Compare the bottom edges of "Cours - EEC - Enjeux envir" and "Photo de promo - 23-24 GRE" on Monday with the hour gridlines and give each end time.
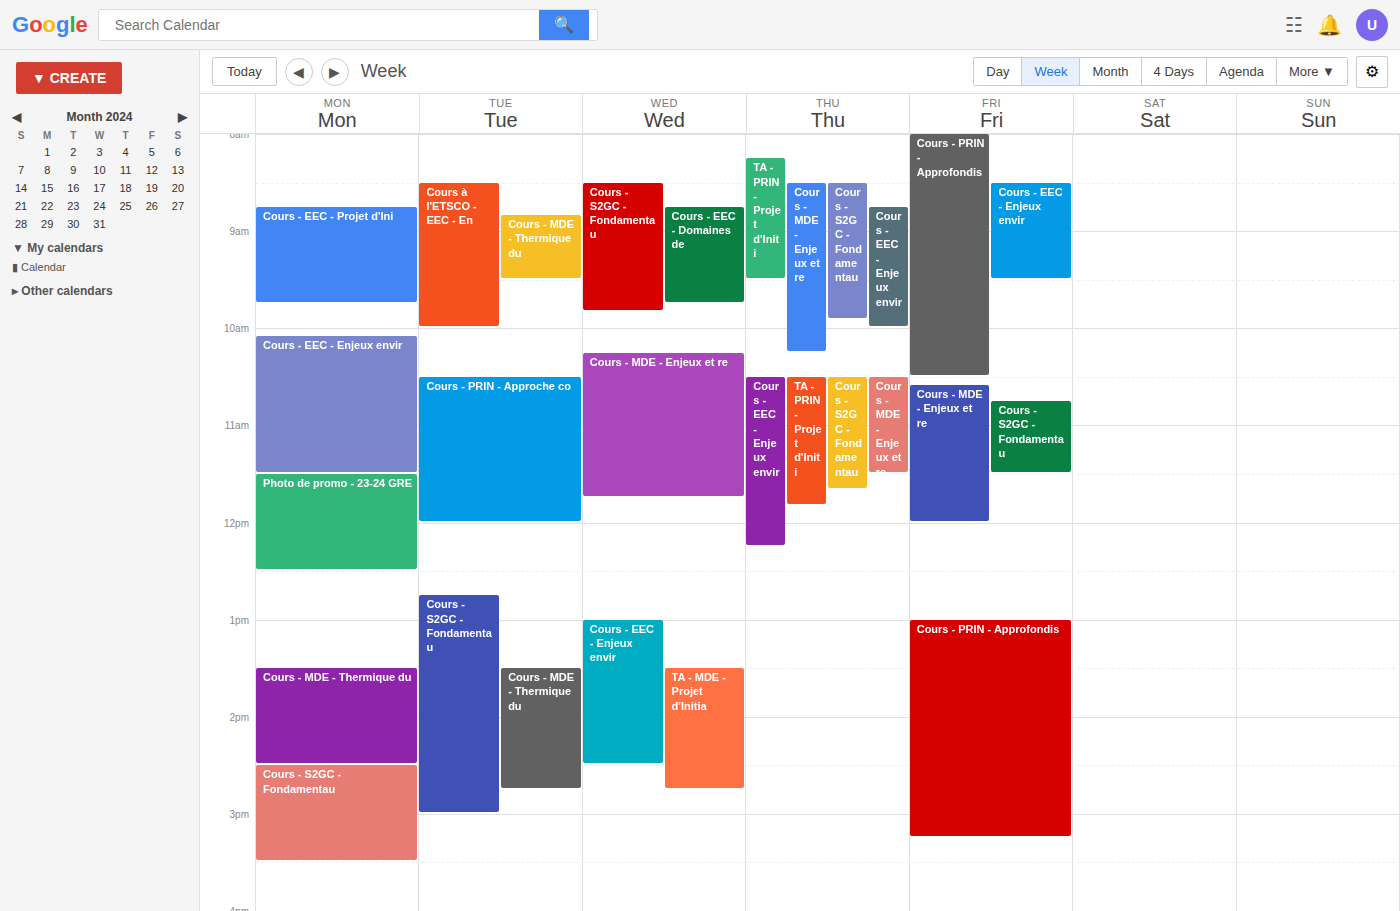
"Cours - EEC - Enjeux envir": 11:30 AM, halfway between the 11 AM and 12 PM lines. "Photo de promo - 23-24 GRE": 12:30 PM, halfway between the 12 PM and 1 PM lines.